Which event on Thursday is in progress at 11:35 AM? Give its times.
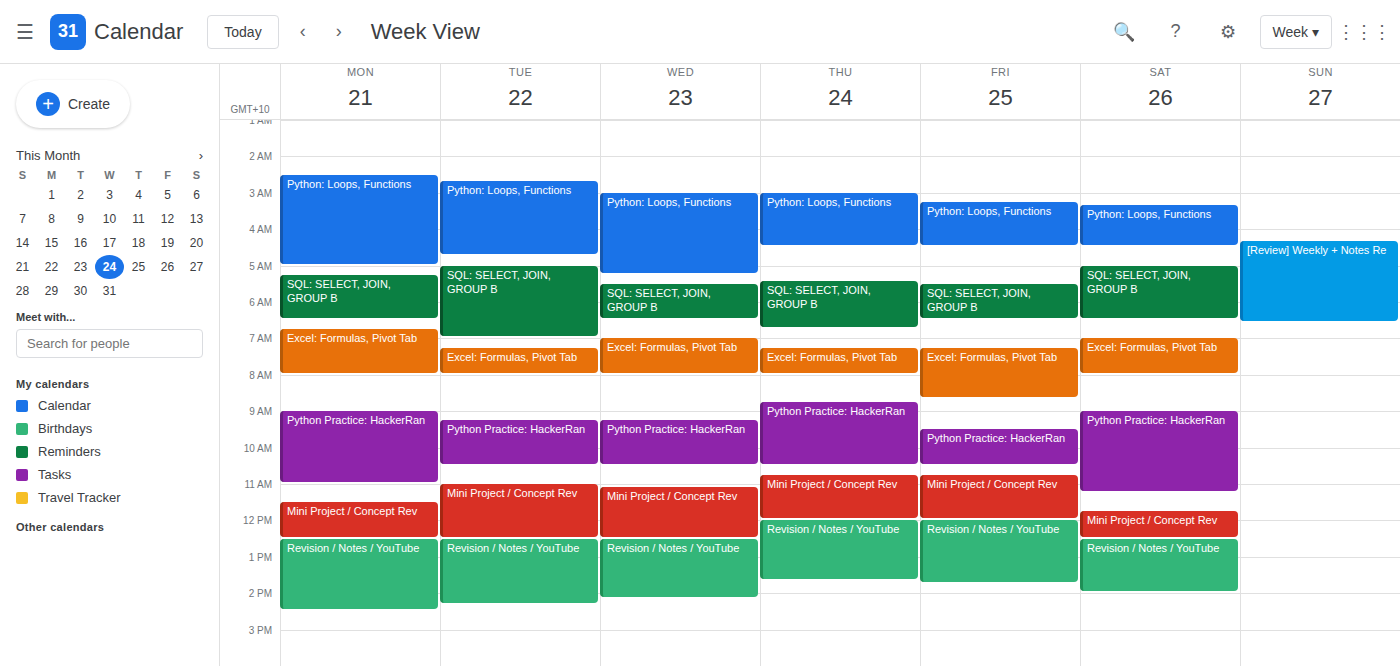
"Mini Project / Concept Rev", 10:45 AM to 12:00 PM